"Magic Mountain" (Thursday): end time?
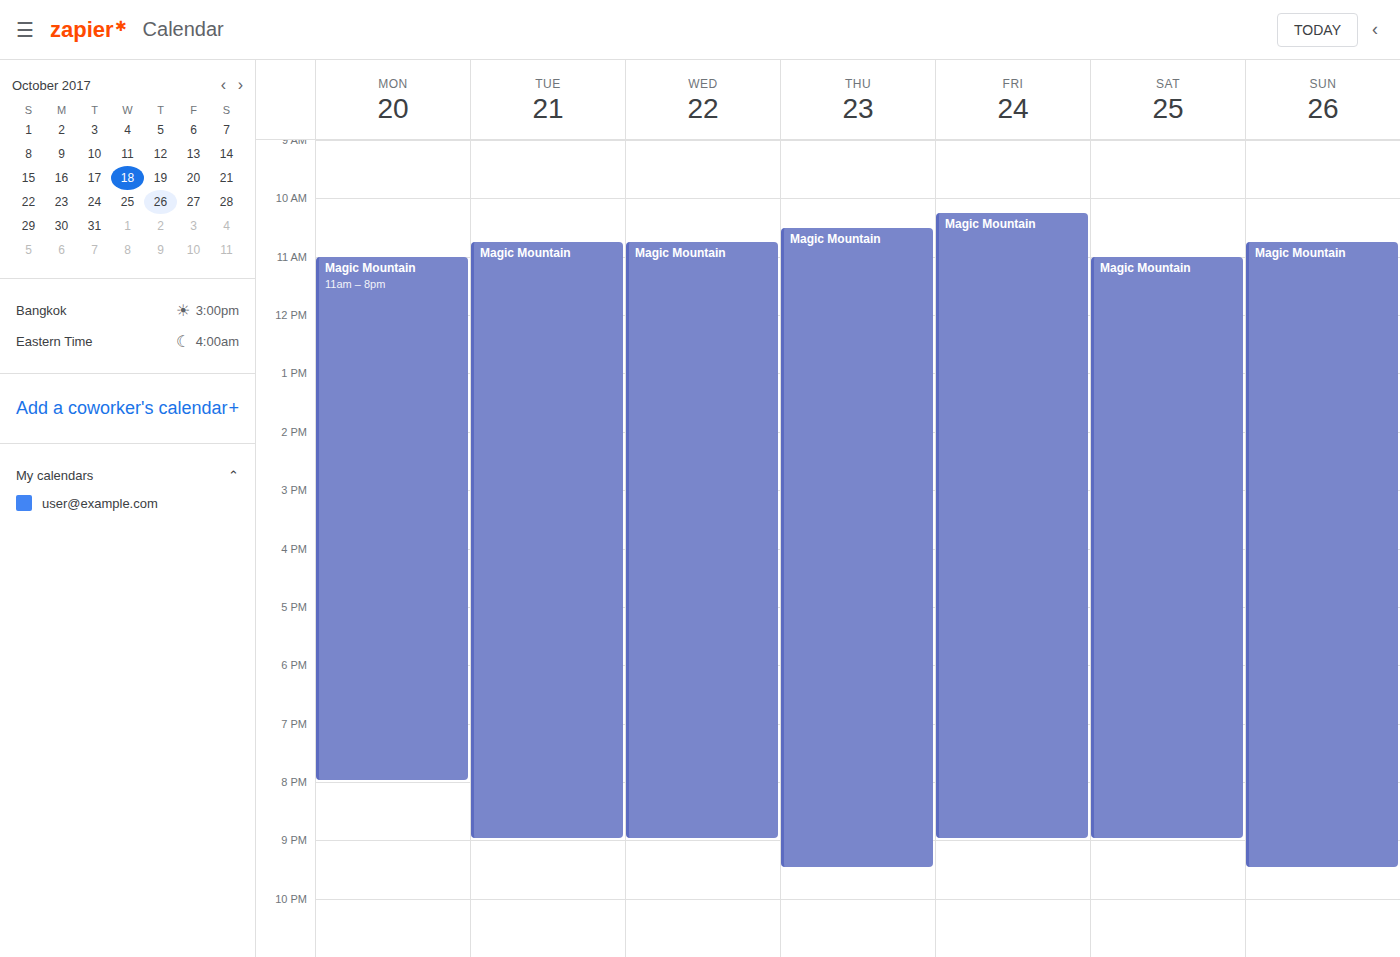
9:30 PM